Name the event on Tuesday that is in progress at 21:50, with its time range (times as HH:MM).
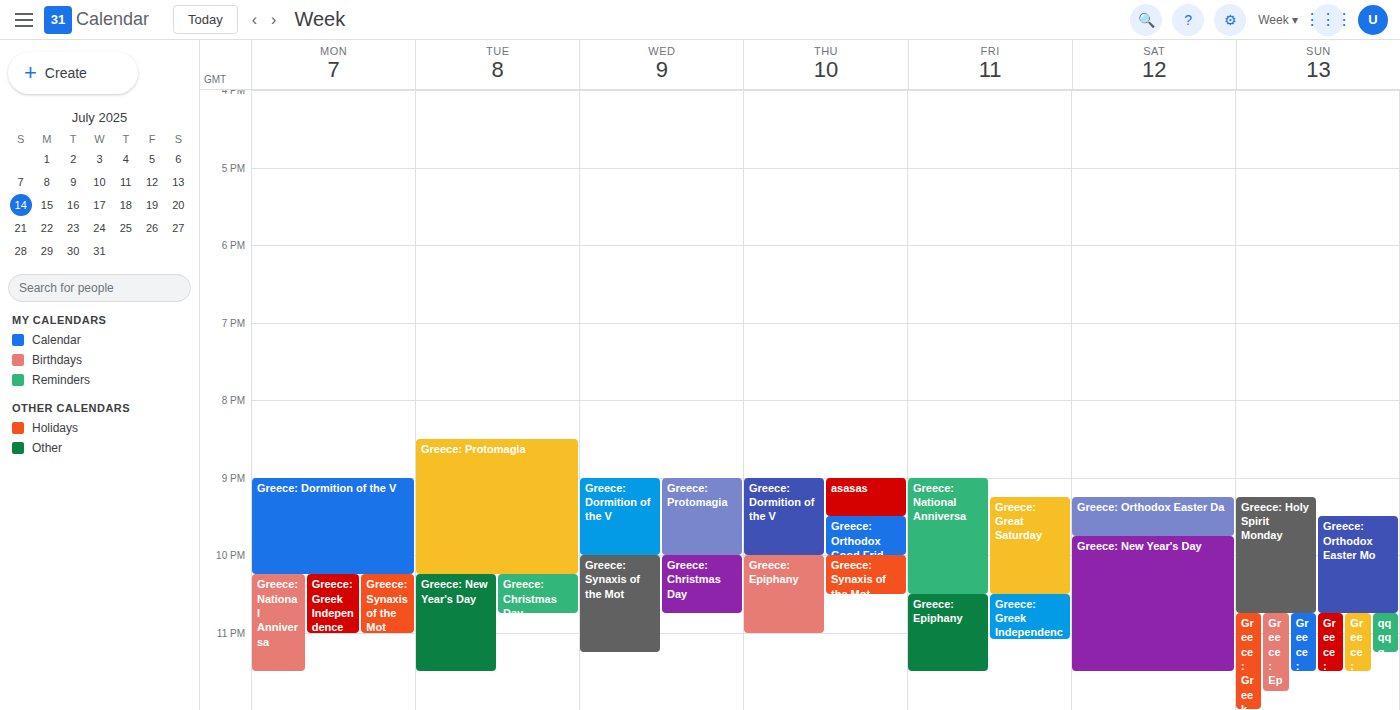
"Greece: Protomagia", 20:30 to 22:15